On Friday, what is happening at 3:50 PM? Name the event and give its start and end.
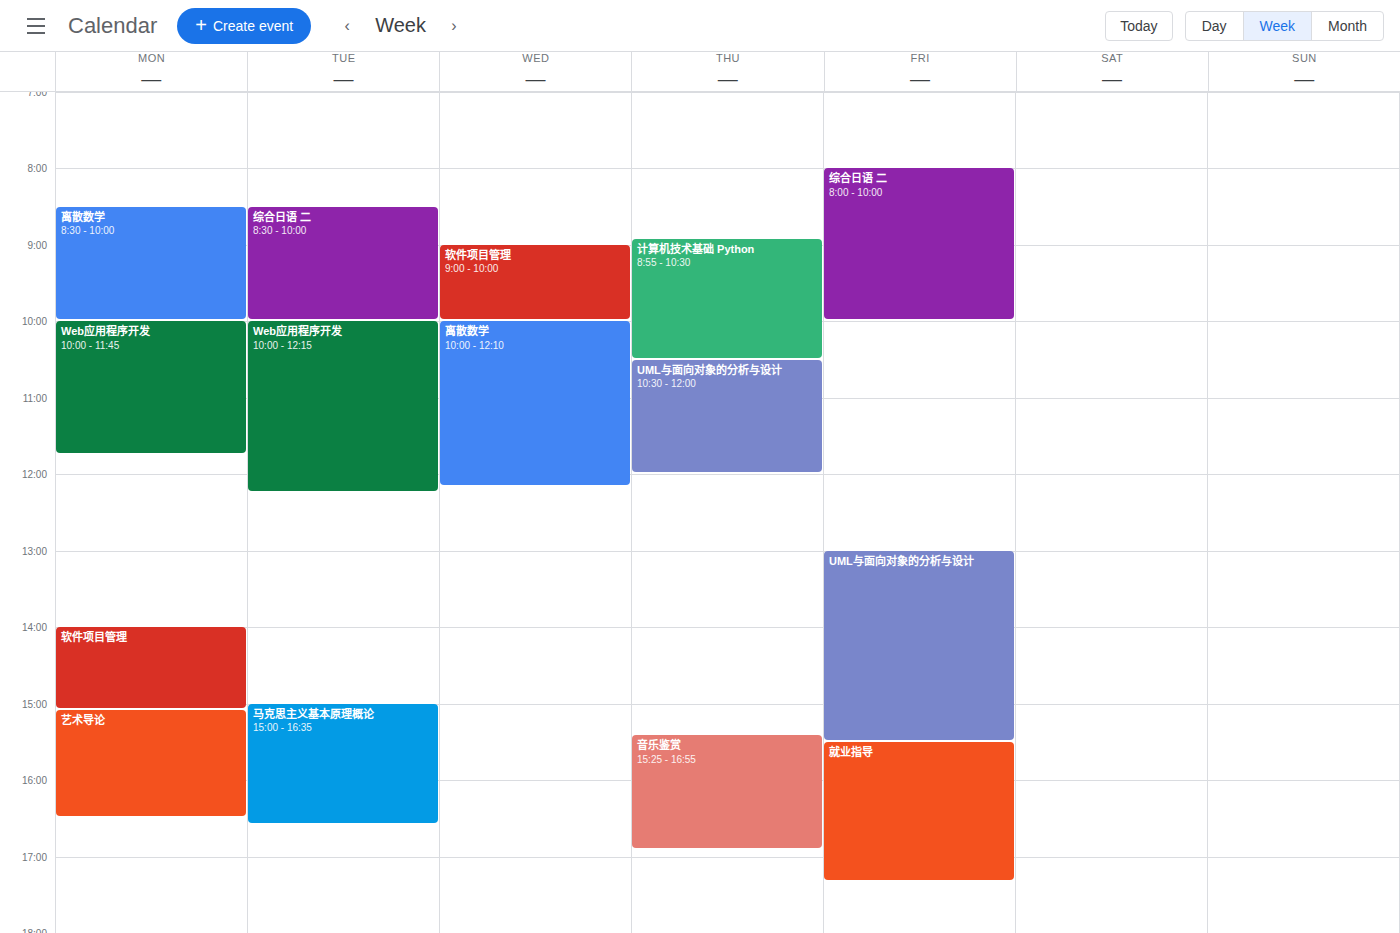
"就业指导", 3:30 PM to 5:20 PM